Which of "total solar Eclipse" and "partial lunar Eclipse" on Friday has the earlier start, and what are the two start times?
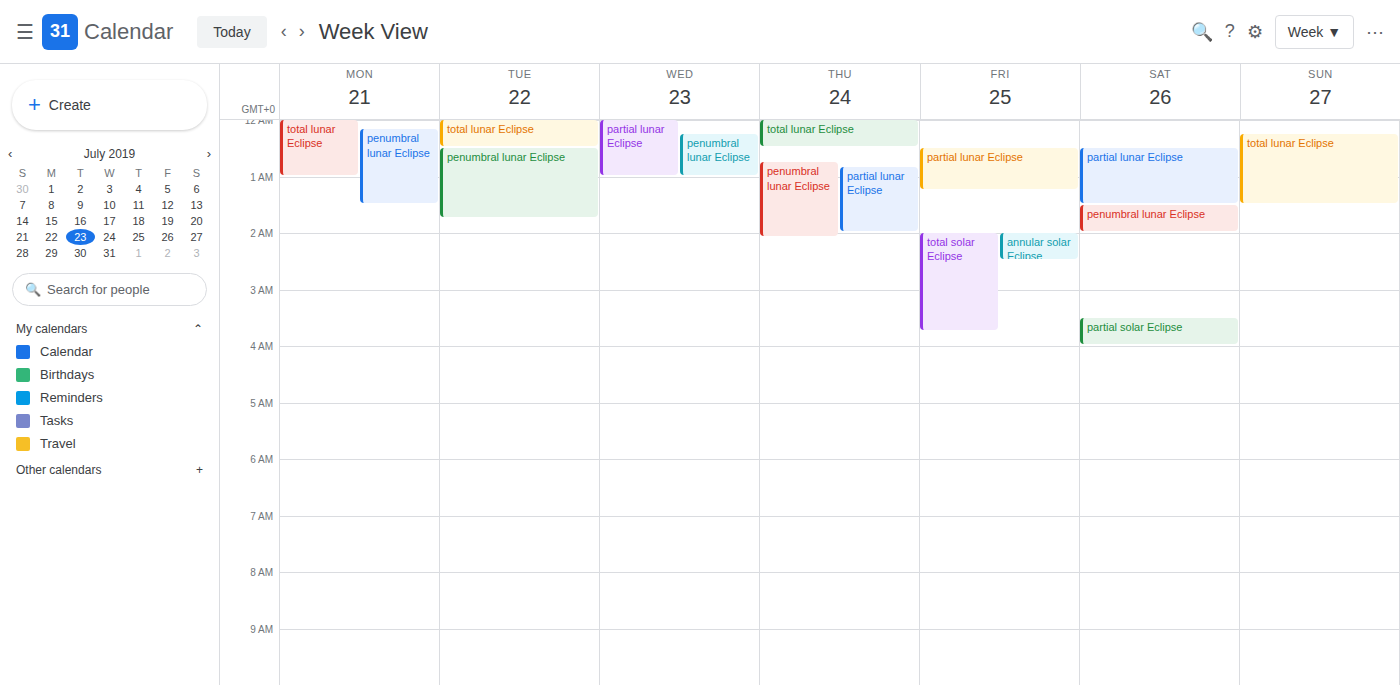
"partial lunar Eclipse" 12:30 AM; "total solar Eclipse" 2:00 AM.